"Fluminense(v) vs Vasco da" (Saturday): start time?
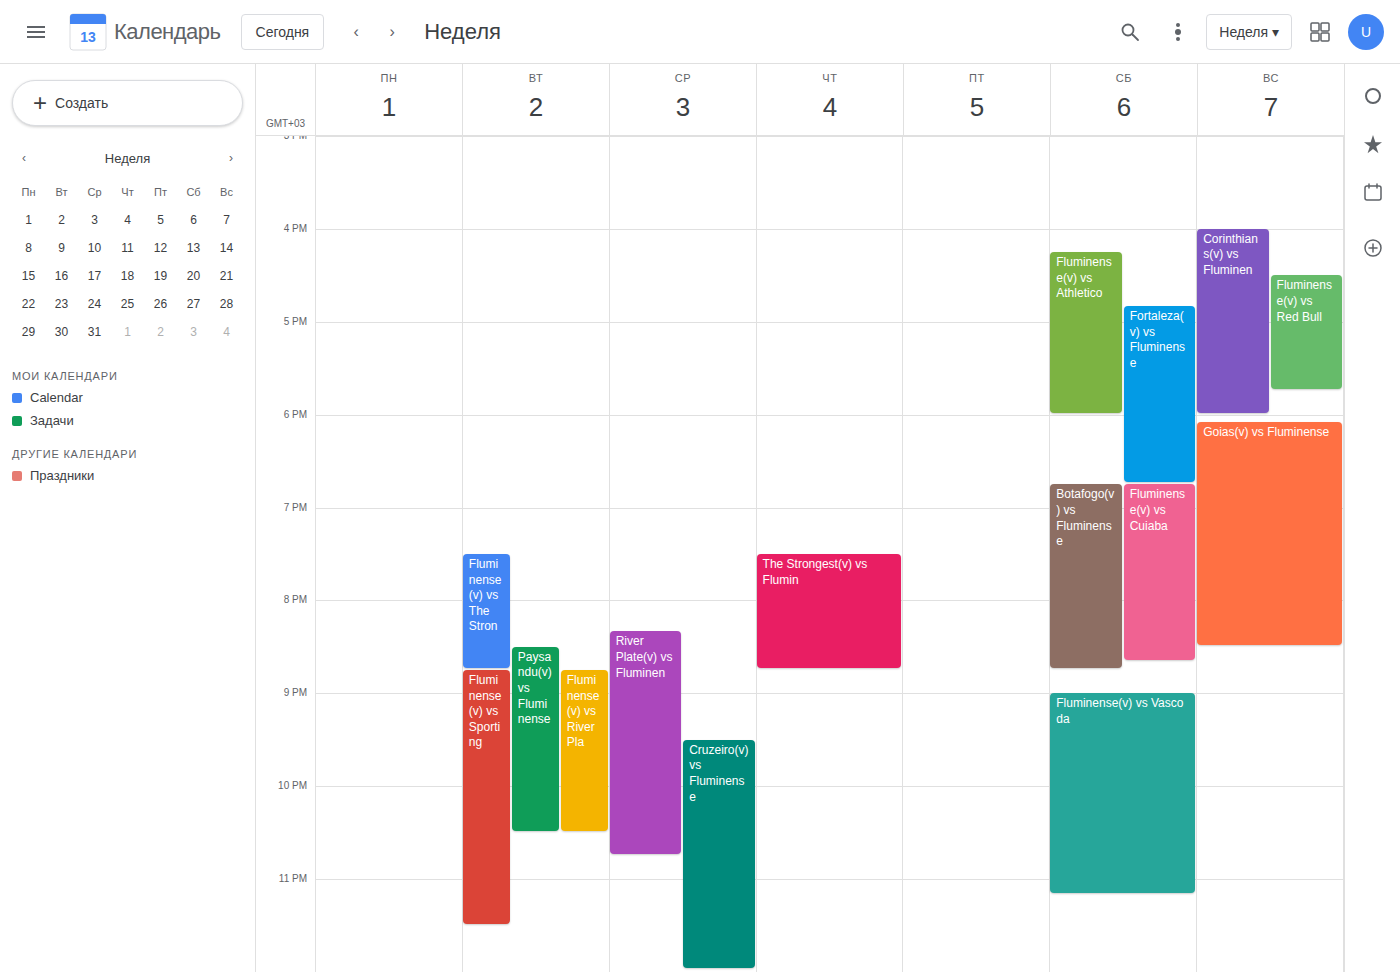
9:00 PM